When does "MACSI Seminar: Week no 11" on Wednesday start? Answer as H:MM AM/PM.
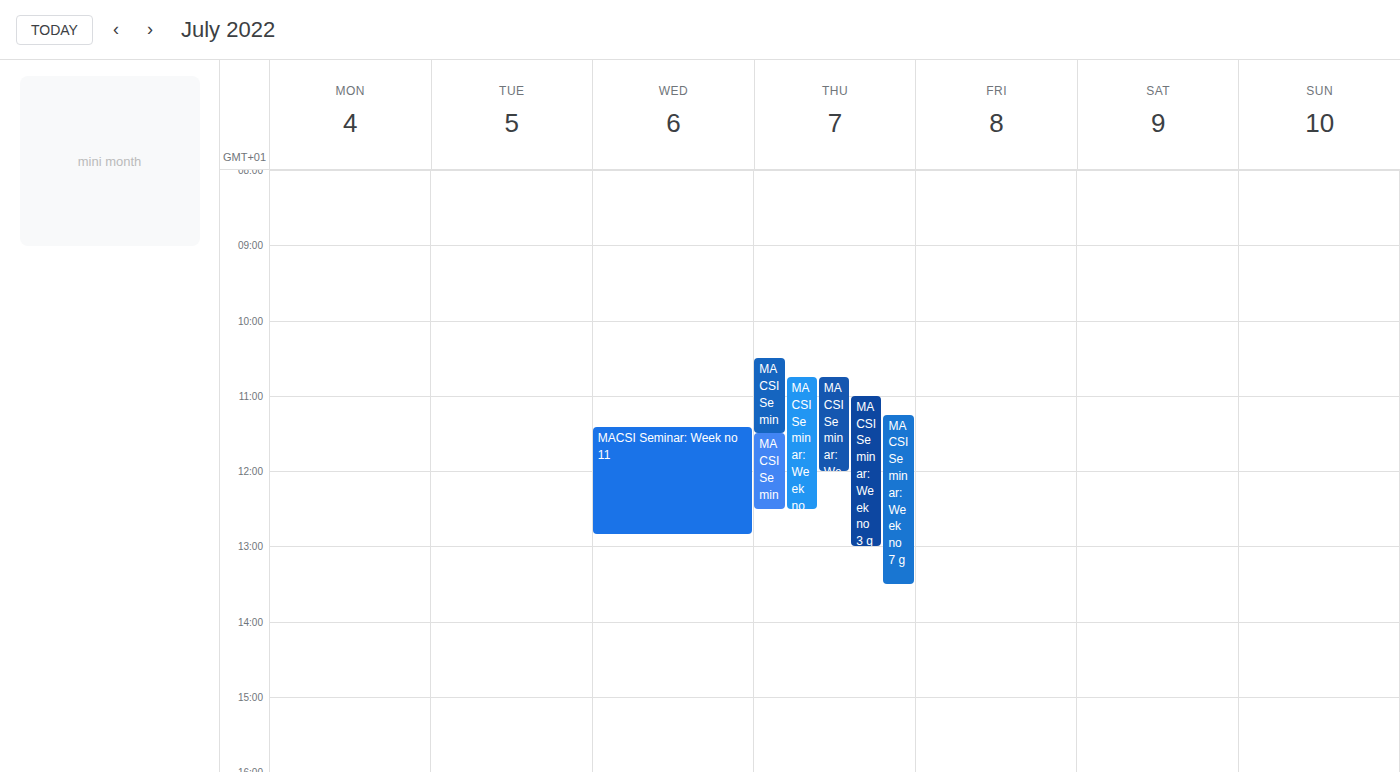
11:25 AM